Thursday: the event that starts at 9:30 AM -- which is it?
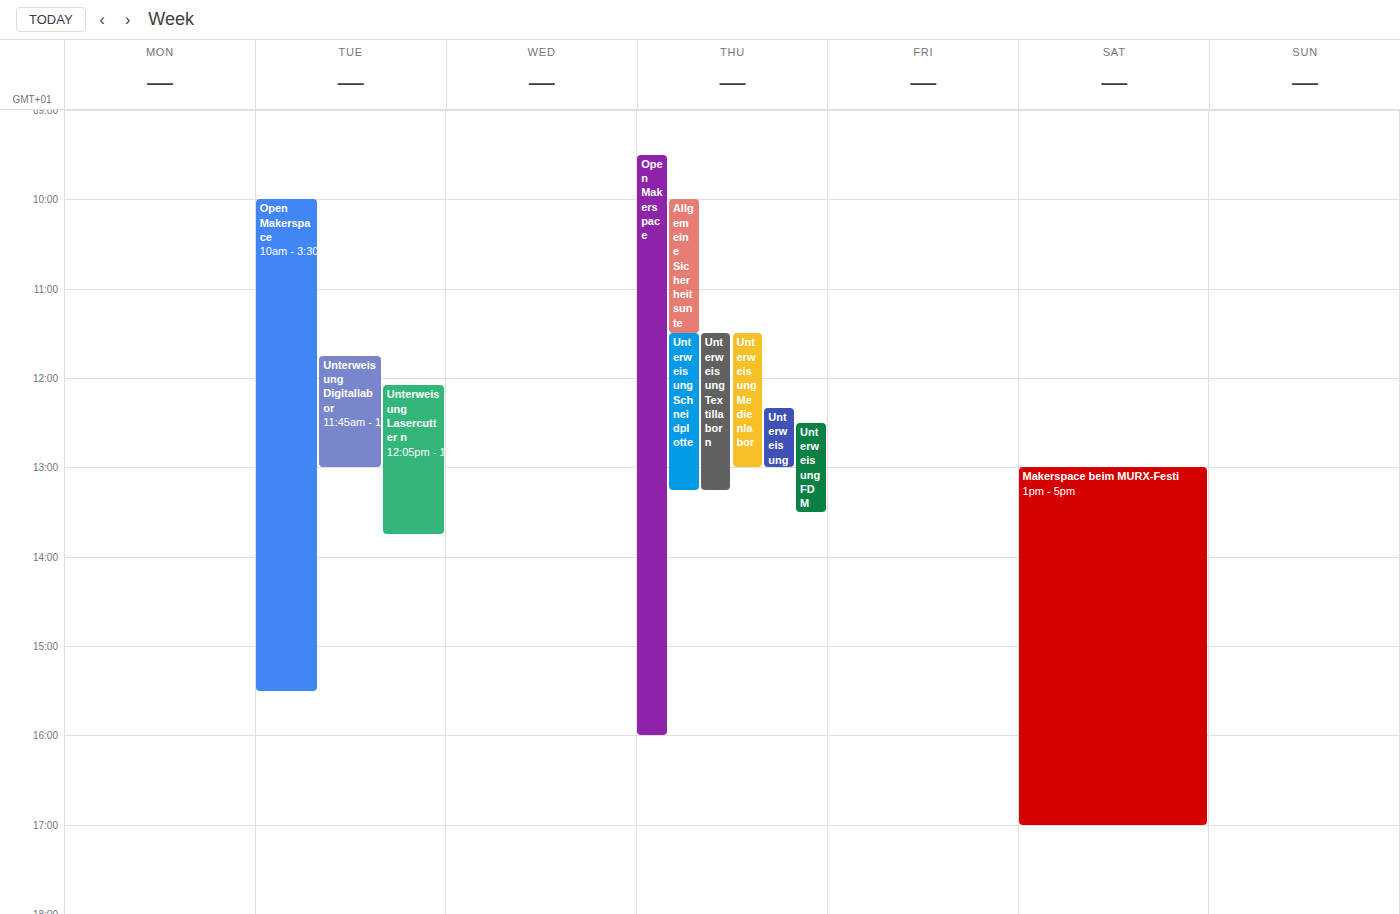
"Open Makerspace"